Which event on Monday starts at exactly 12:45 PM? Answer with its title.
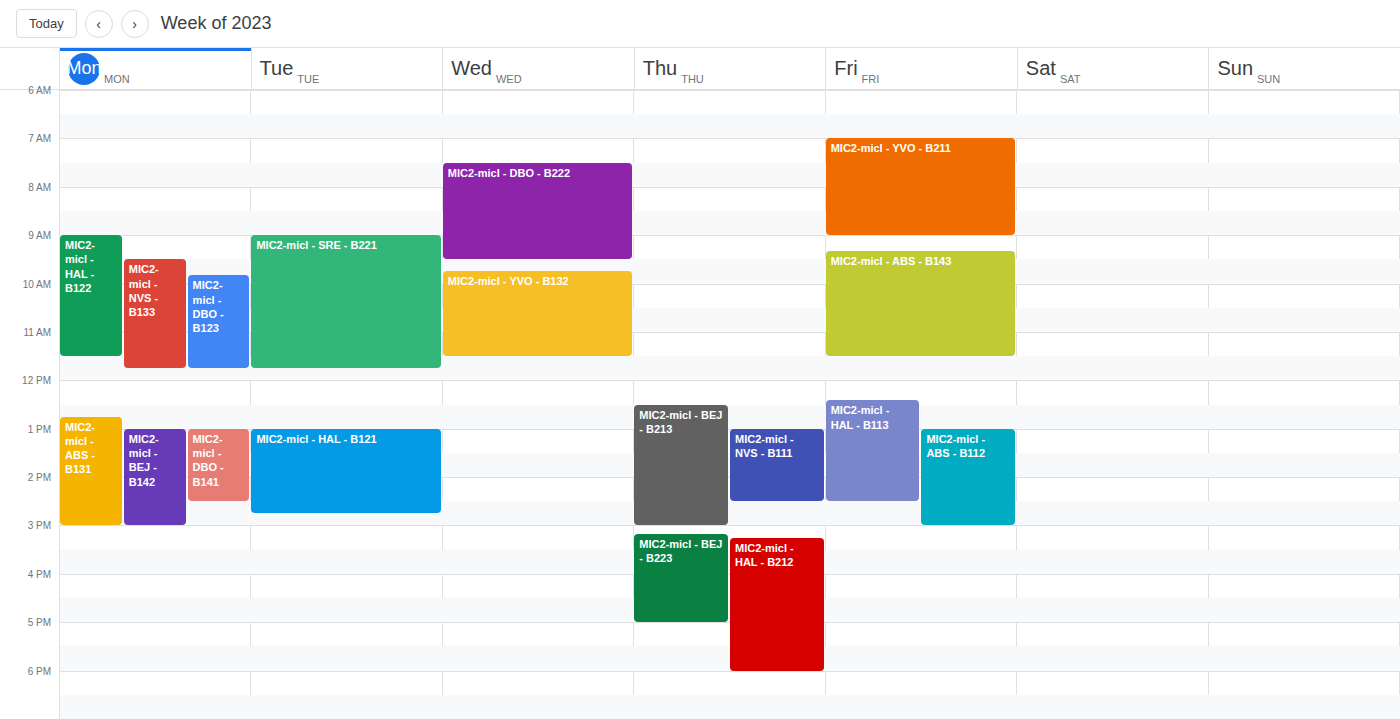
"MIC2-micl - ABS - B131"